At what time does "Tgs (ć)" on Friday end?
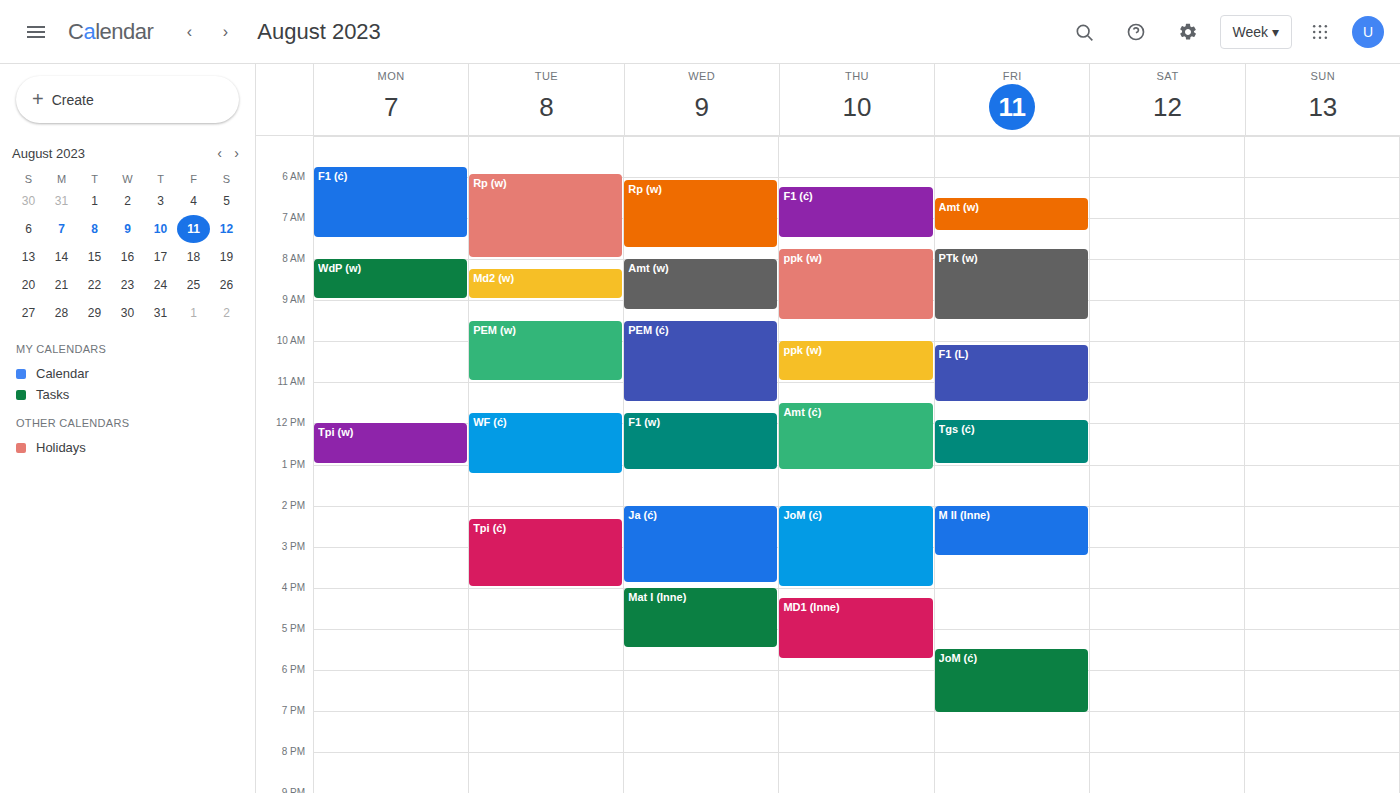
13:00